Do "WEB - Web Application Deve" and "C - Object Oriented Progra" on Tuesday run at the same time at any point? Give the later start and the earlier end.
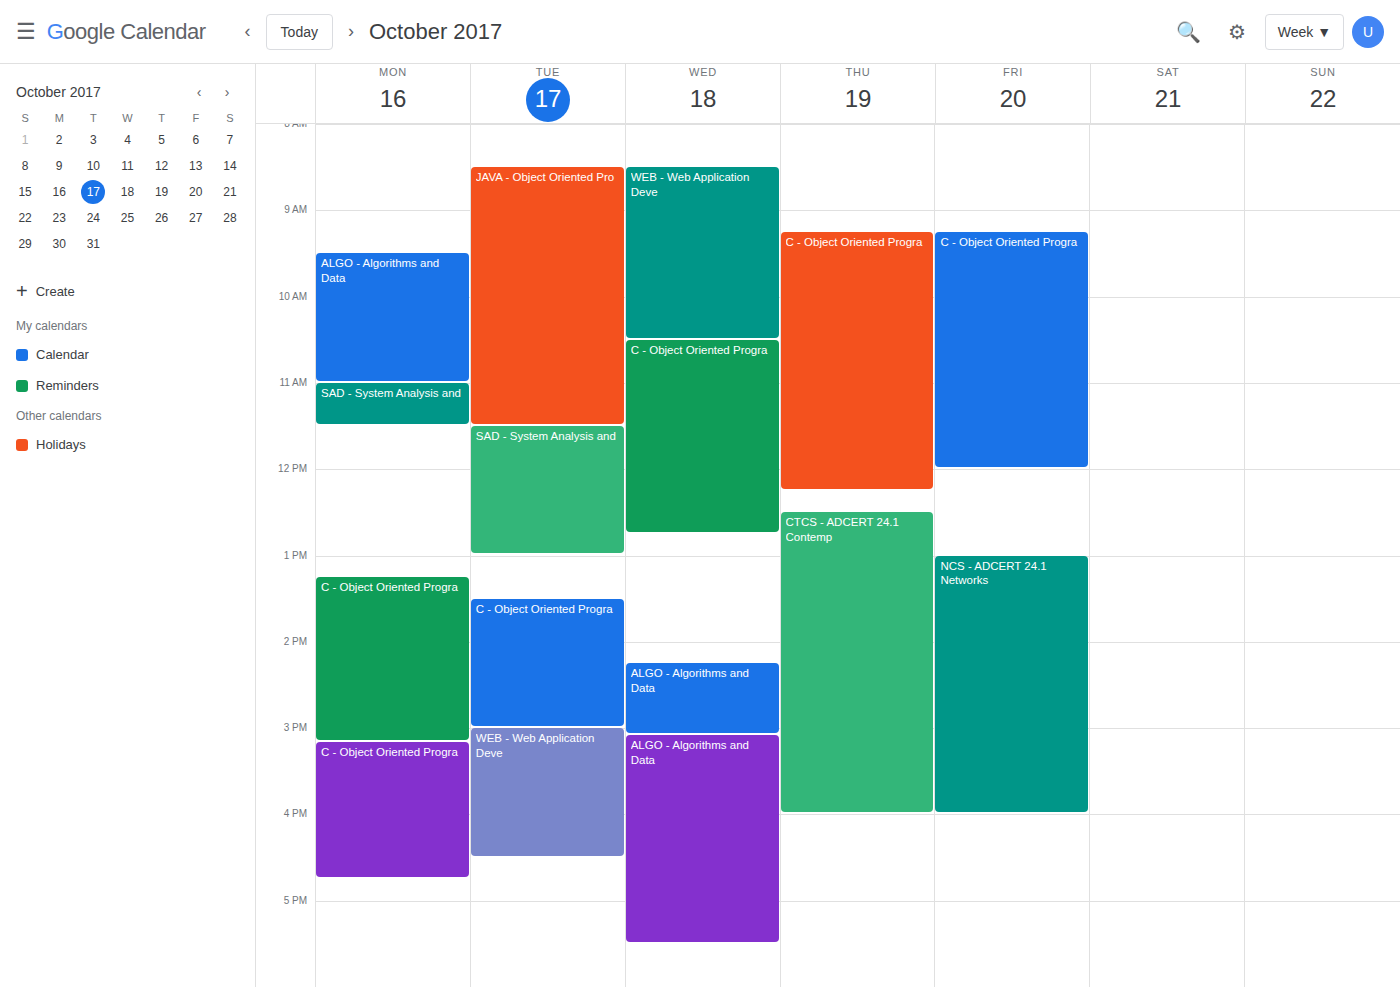
"C - Object Oriented Progra" ends at 3:00 PM, exactly when "WEB - Web Application Deve" starts -- they touch but do not overlap.